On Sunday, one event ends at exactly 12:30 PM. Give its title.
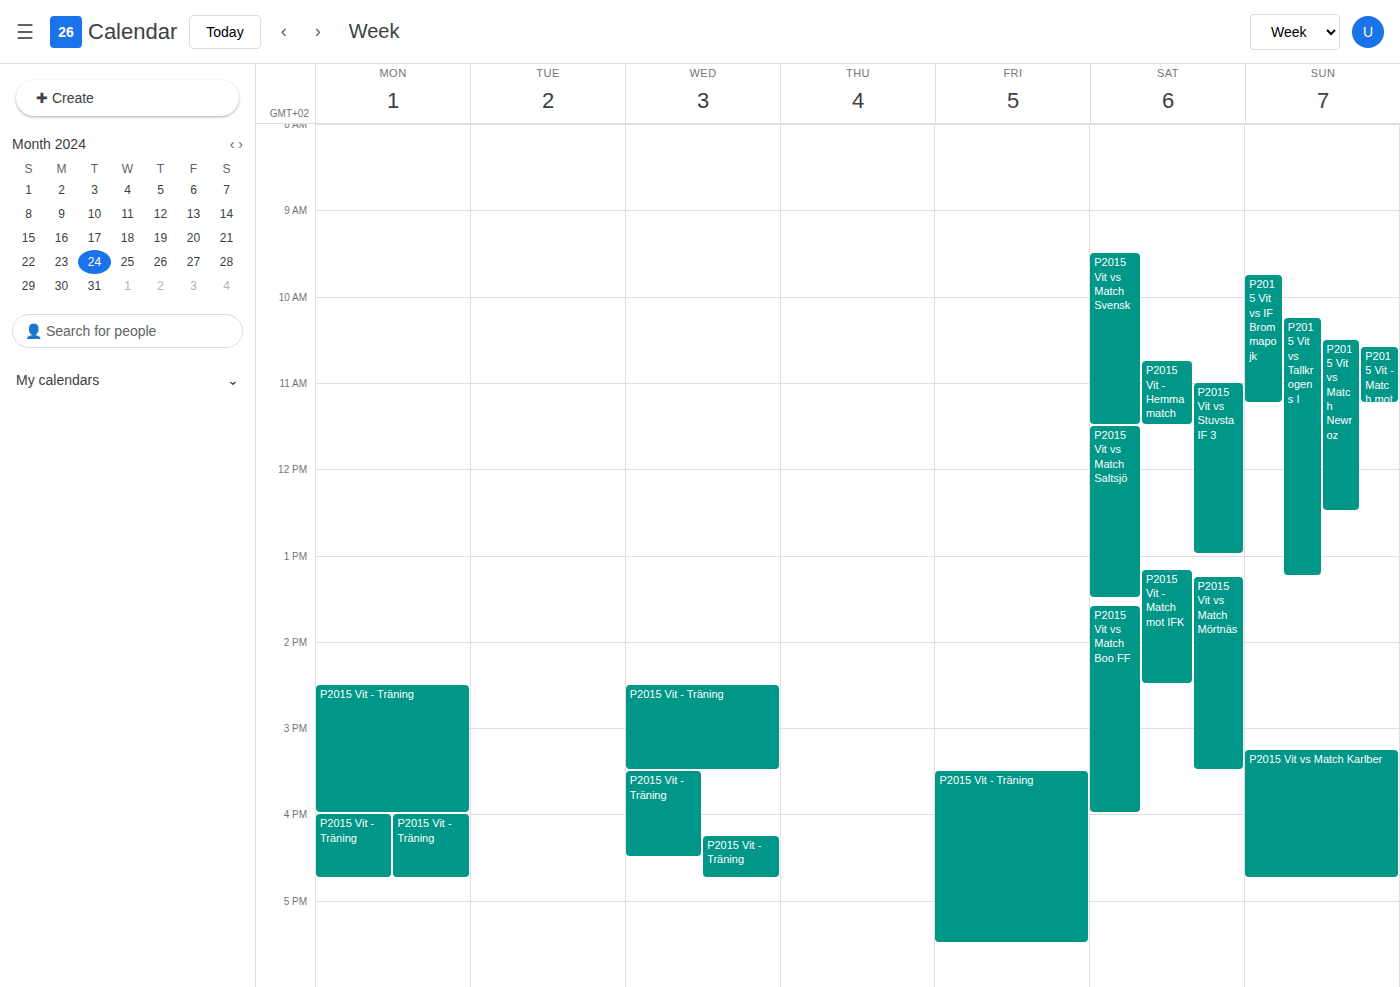
"P2015 Vit vs Match Newroz"